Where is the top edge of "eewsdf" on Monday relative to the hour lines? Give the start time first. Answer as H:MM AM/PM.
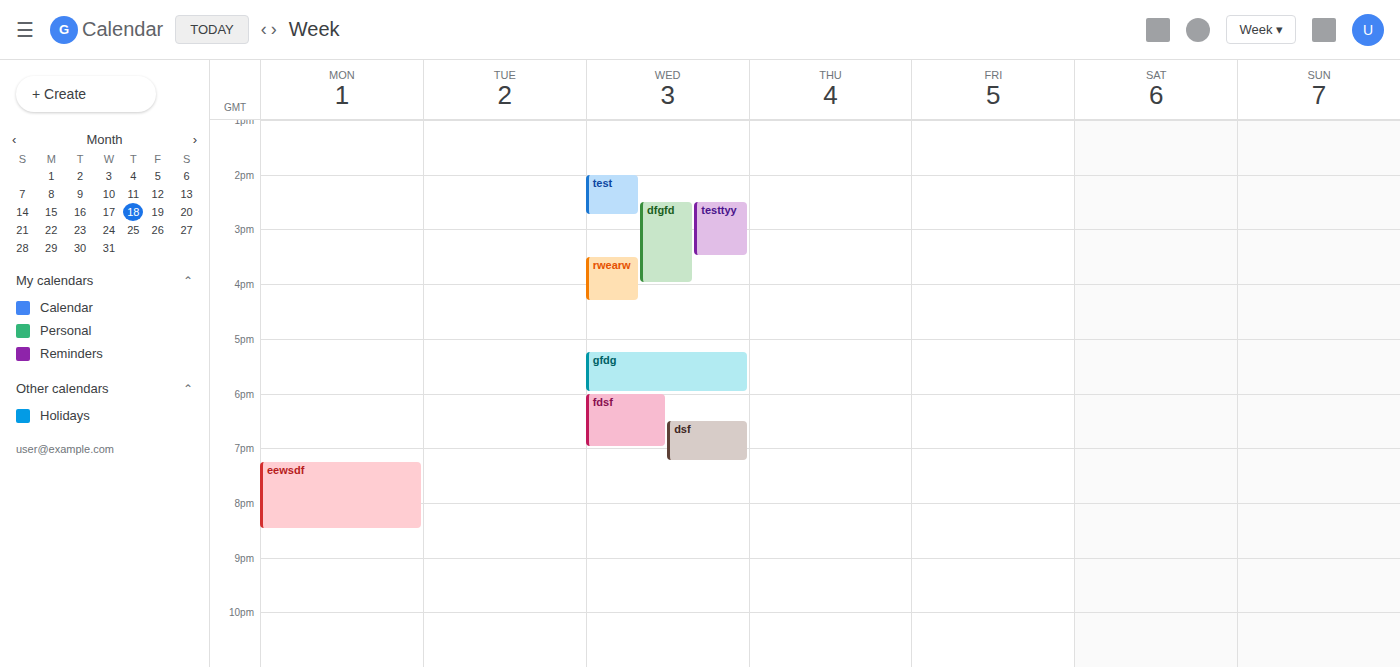
7:15 PM -- neither: a quarter of the way from the 7 PM line to the 8 PM line.